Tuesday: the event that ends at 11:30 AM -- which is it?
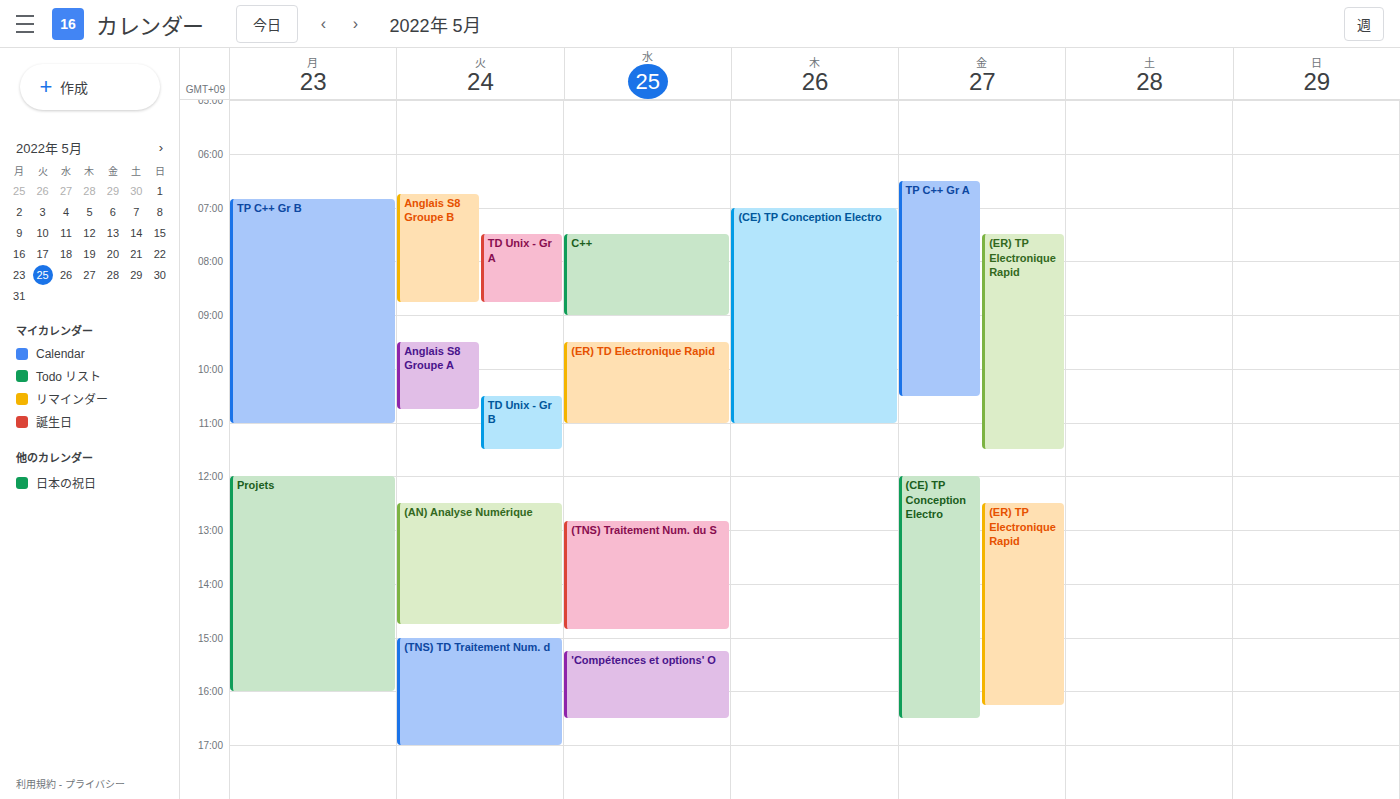
"TD Unix - Gr B"